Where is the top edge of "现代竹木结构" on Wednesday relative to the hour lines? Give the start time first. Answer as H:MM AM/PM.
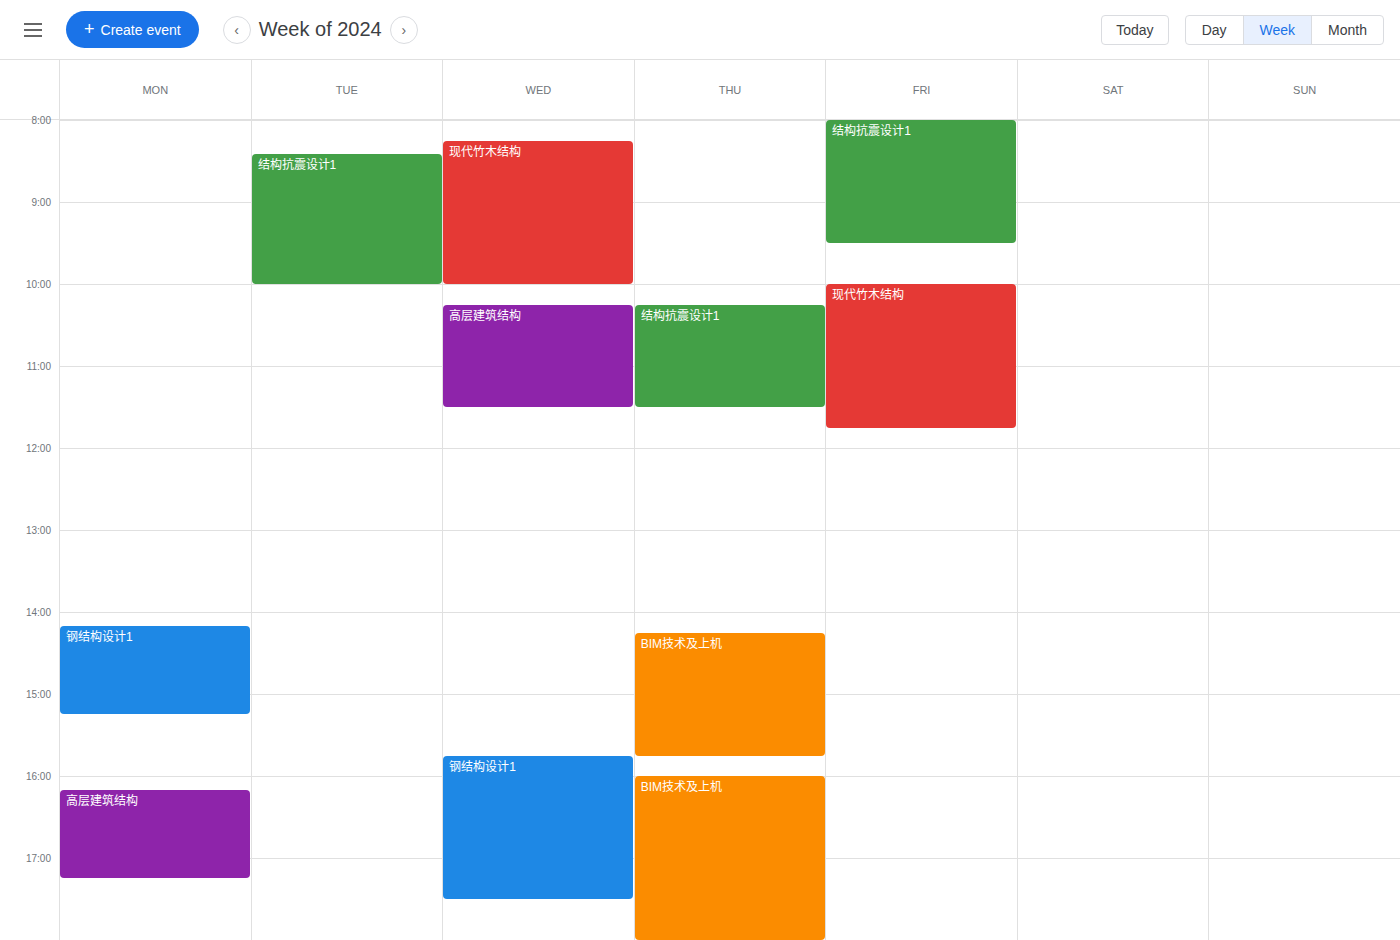
8:15 AM -- neither: a quarter of the way from the 8 AM line to the 9 AM line.